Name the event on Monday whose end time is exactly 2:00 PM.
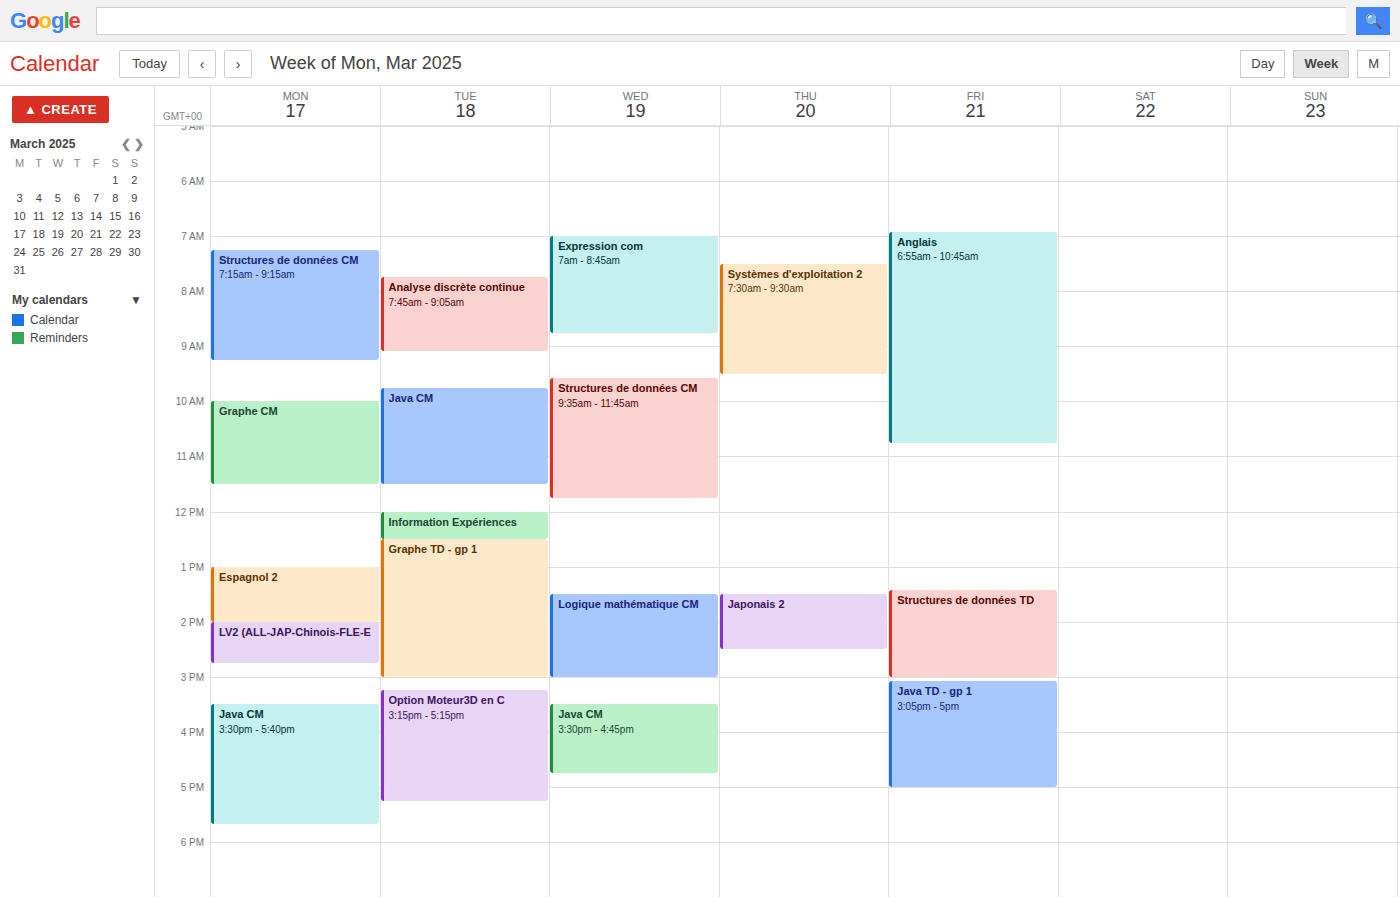
"Espagnol 2"